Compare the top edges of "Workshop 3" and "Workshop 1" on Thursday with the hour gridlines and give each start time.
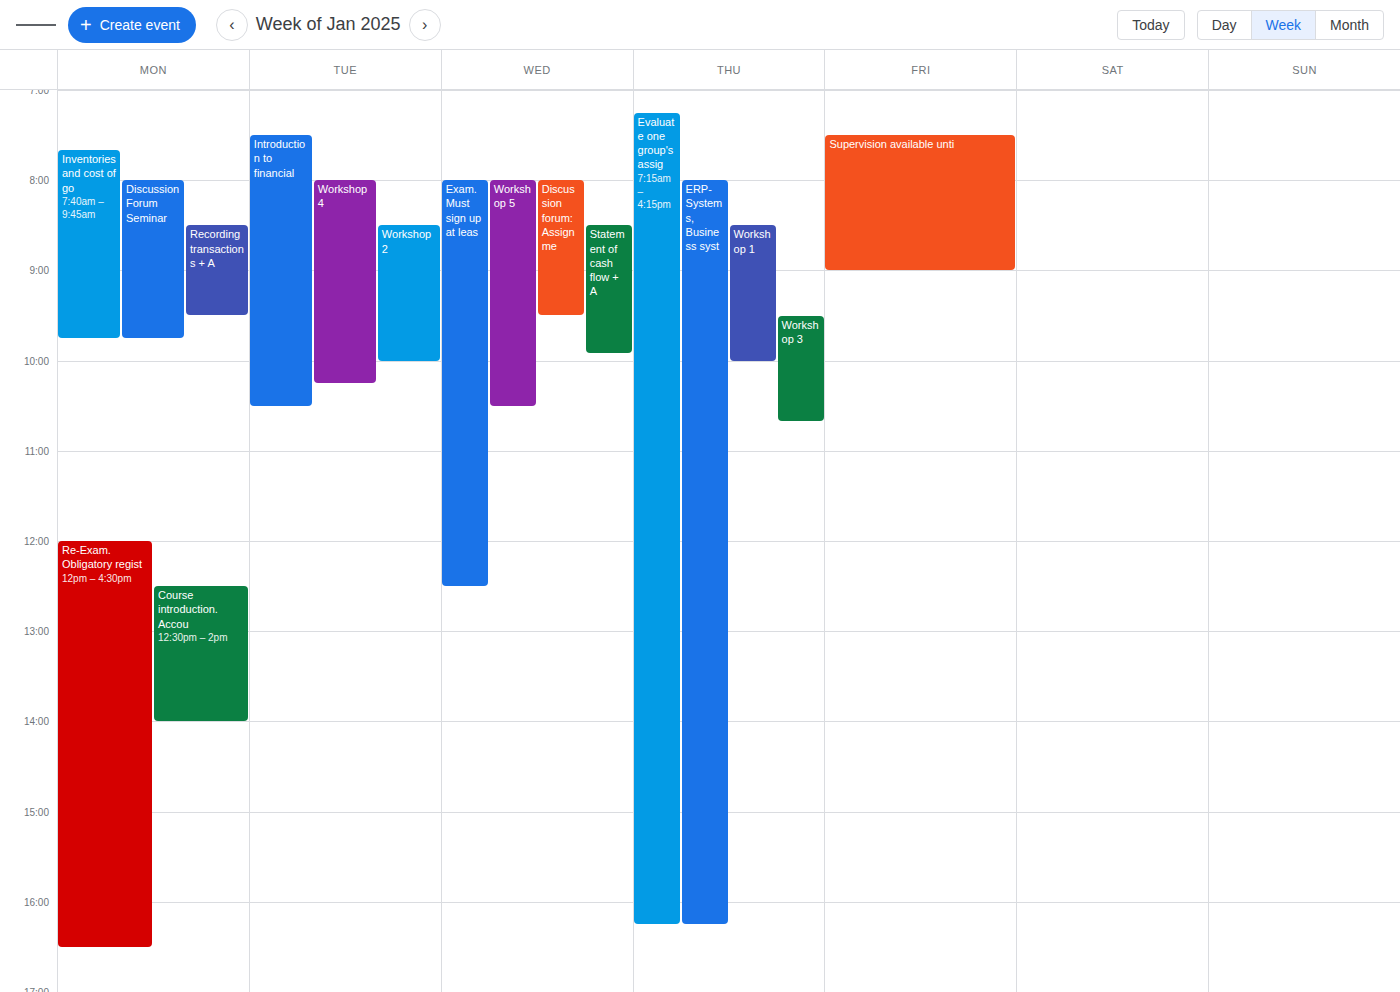
"Workshop 3": 9:30 AM, halfway between the 9 AM and 10 AM lines. "Workshop 1": 8:30 AM, halfway between the 8 AM and 9 AM lines.